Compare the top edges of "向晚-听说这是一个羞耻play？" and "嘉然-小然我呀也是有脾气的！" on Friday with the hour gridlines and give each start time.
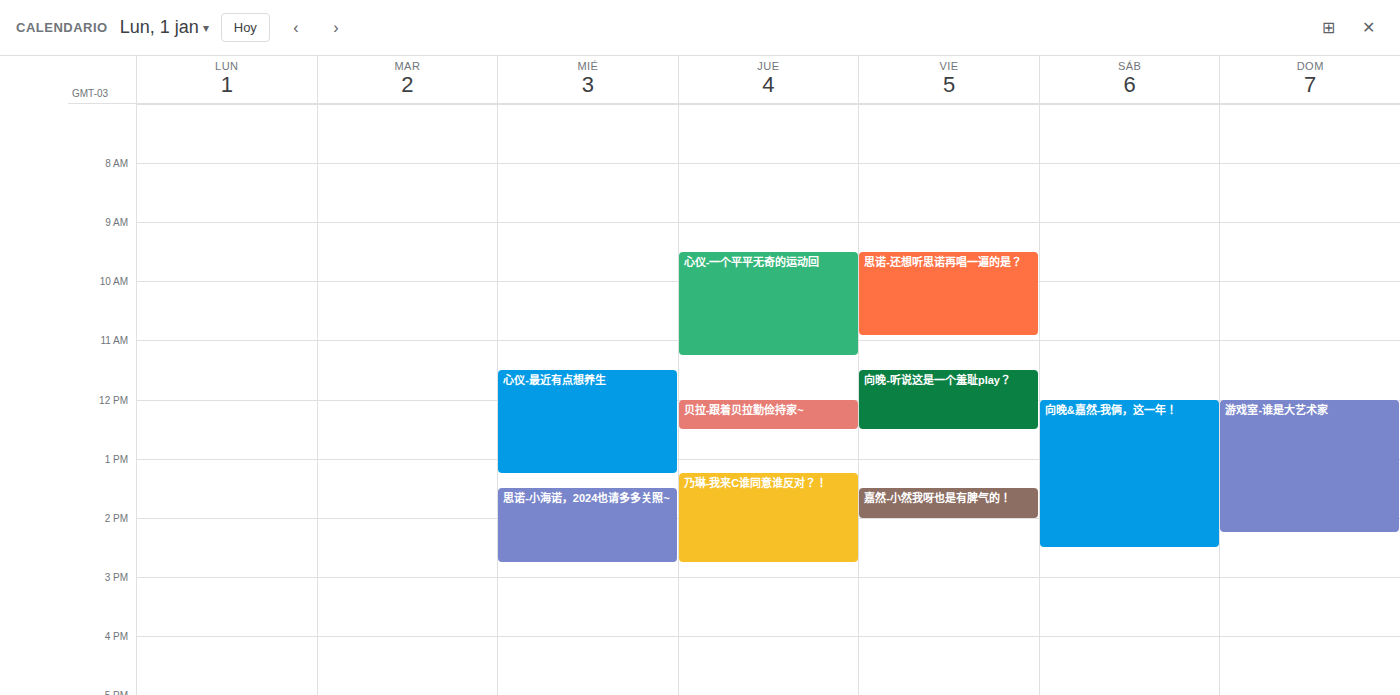
"向晚-听说这是一个羞耻play？": 11:30 AM, halfway between the 11 AM and 12 PM lines. "嘉然-小然我呀也是有脾气的！": 1:30 PM, halfway between the 1 PM and 2 PM lines.